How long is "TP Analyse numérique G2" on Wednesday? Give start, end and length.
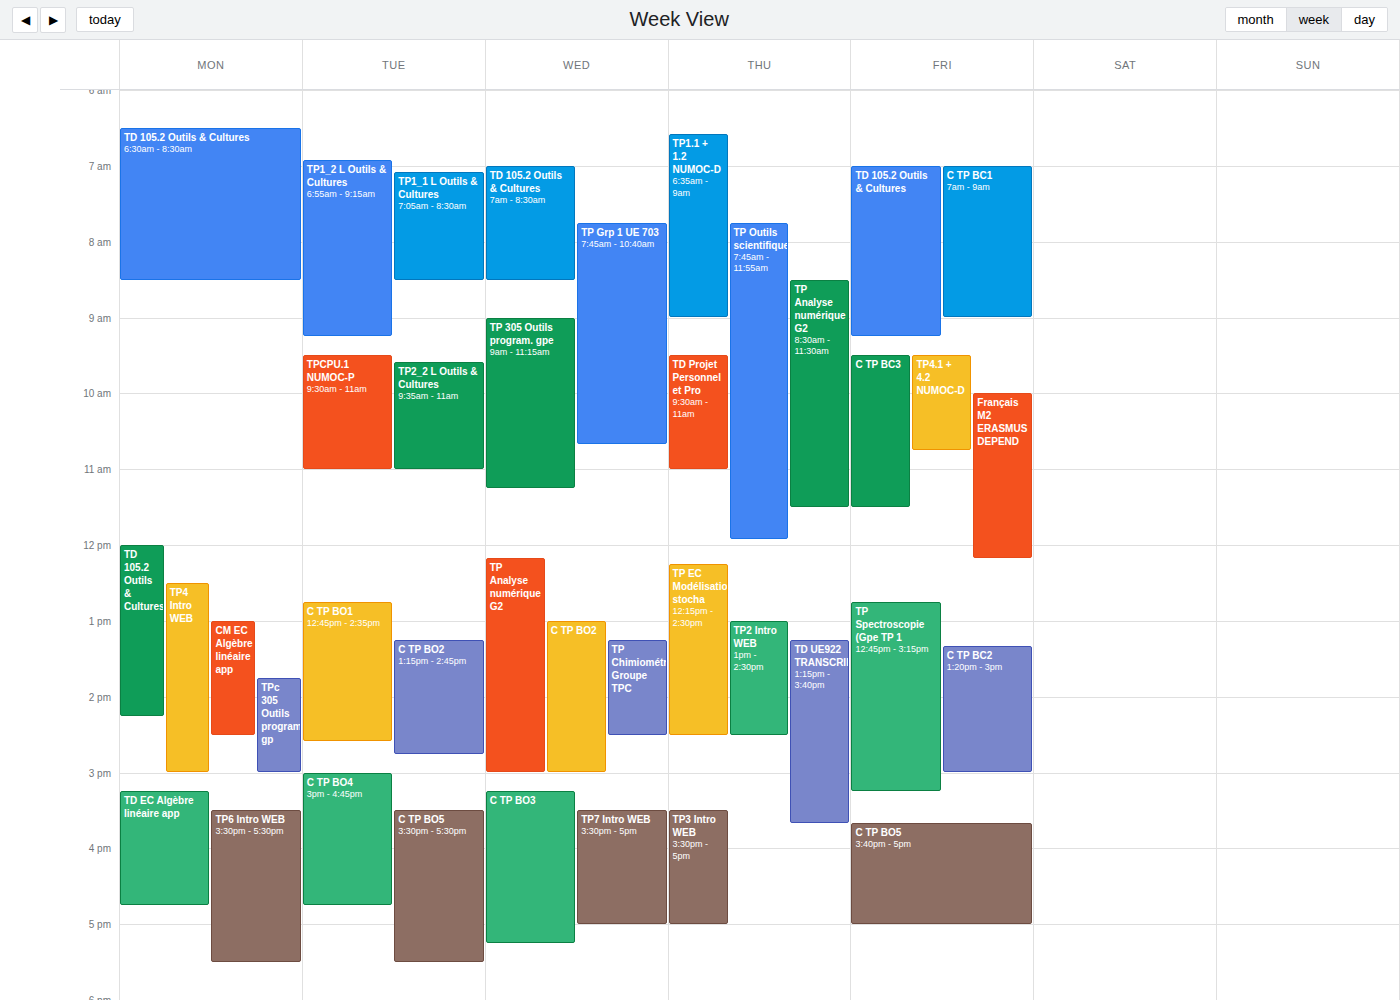
12:10 PM to 3:00 PM, 2 hours 50 minutes